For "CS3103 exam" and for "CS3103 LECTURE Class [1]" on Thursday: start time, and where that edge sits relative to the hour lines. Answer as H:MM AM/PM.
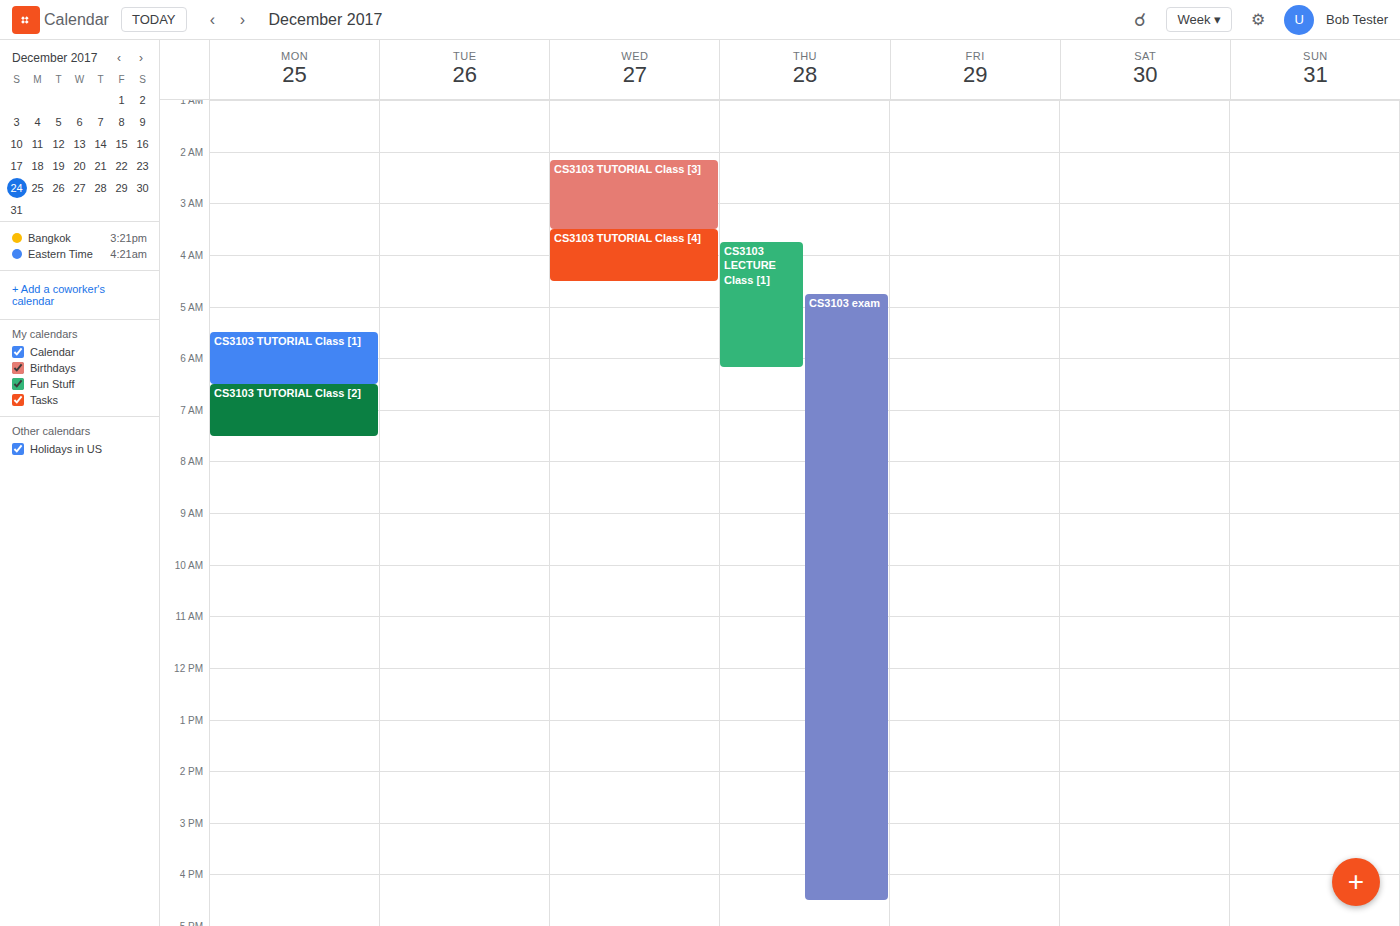
"CS3103 exam": 4:45 AM, neither: three quarters of the way from the 4 AM line to the 5 AM line. "CS3103 LECTURE Class [1]": 3:45 AM, neither: three quarters of the way from the 3 AM line to the 4 AM line.